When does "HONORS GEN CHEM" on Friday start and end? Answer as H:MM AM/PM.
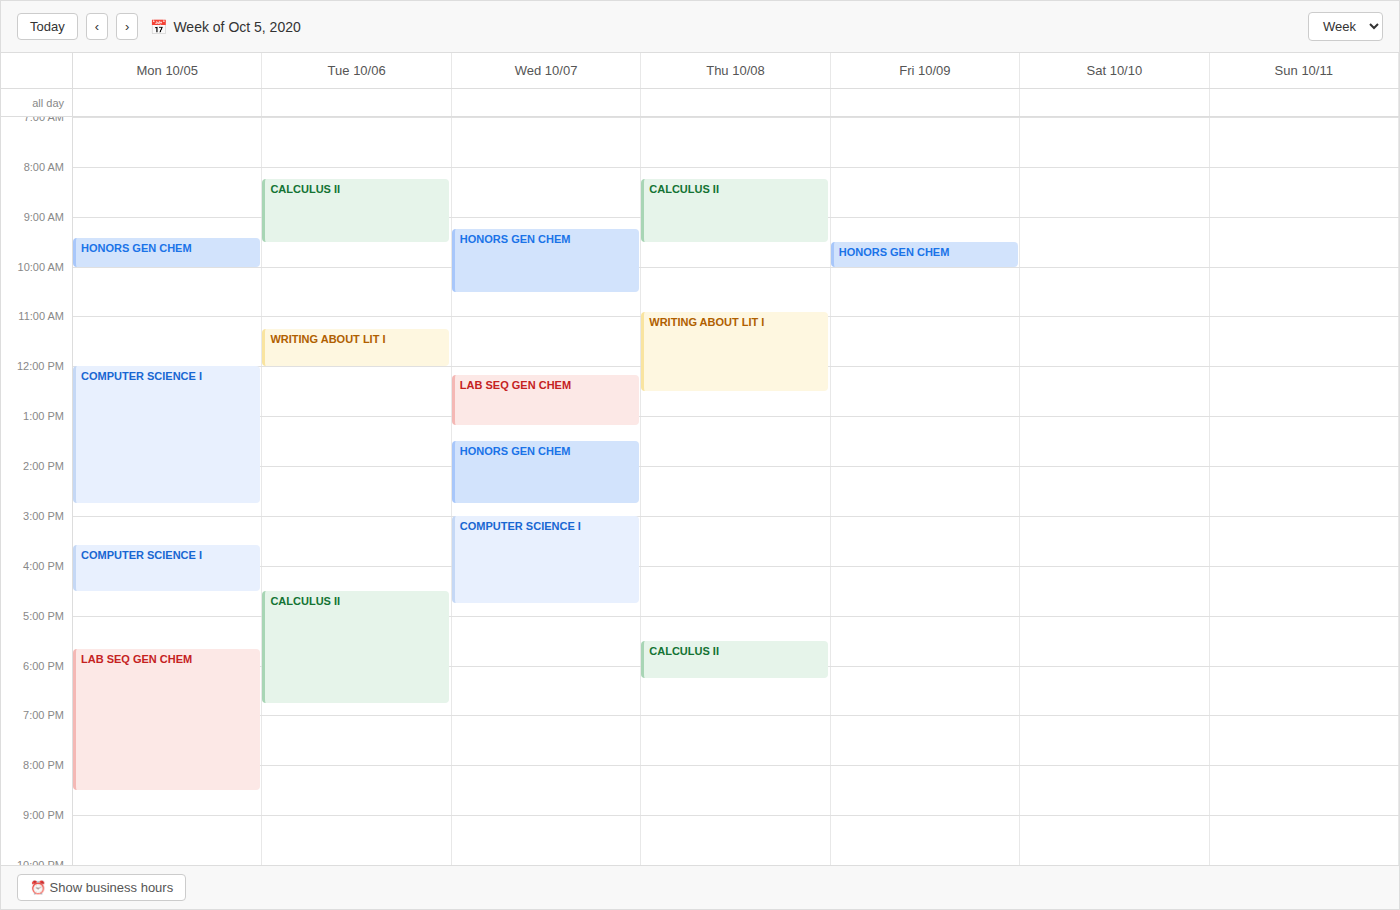
9:30 AM to 10:00 AM